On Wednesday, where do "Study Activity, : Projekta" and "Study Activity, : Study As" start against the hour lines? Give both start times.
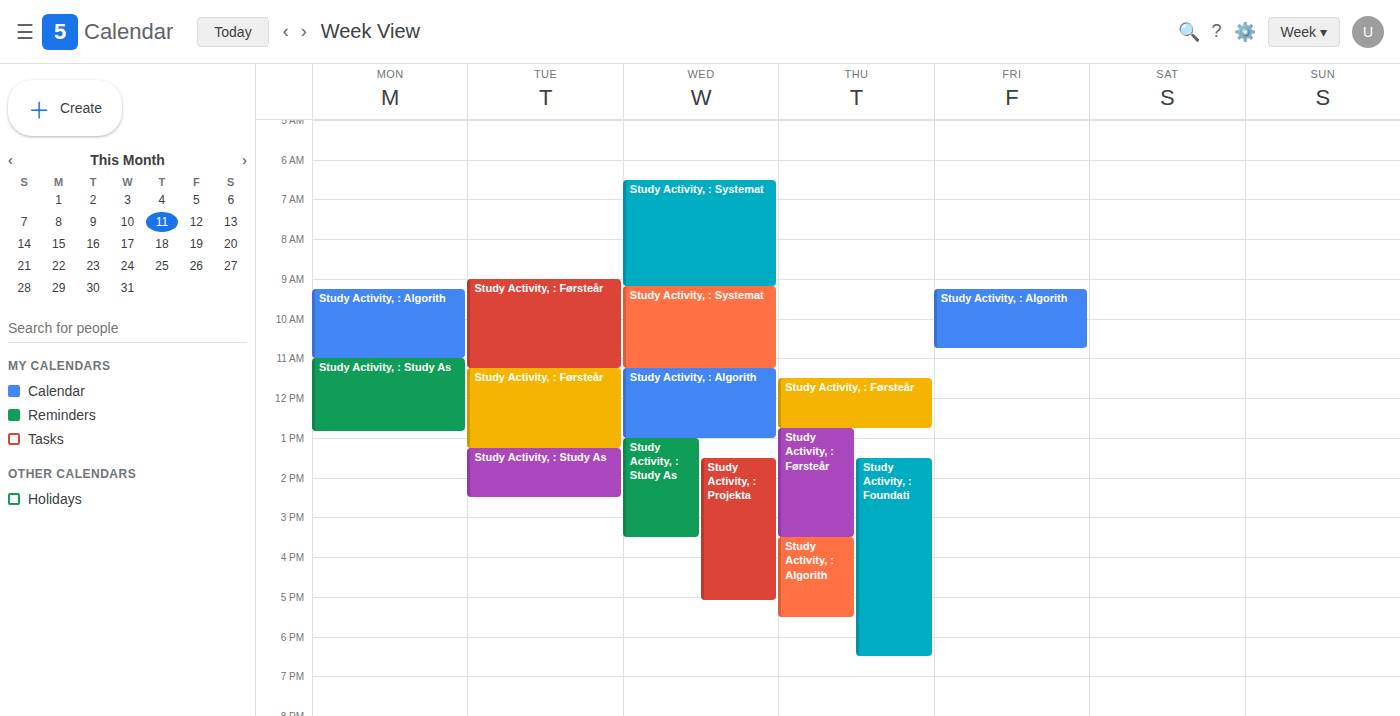
"Study Activity, : Projekta": 1:30 PM, halfway between the 1 PM and 2 PM lines. "Study Activity, : Study As": 1:00 PM, exactly on the 1 PM line.